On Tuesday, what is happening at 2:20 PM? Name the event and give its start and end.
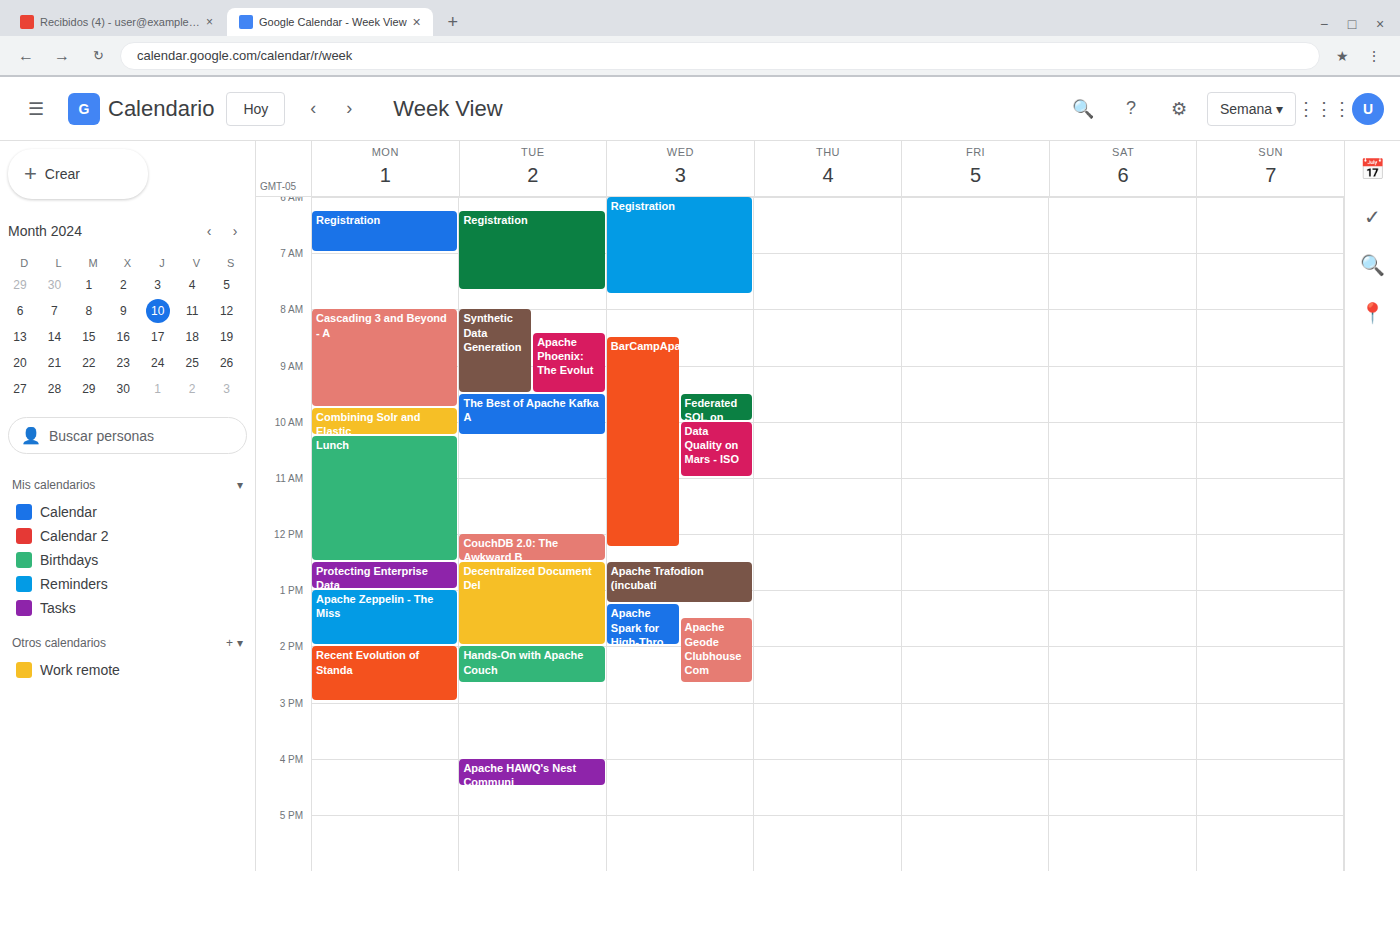
"Hands-On with Apache Couch", 2:00 PM to 2:40 PM